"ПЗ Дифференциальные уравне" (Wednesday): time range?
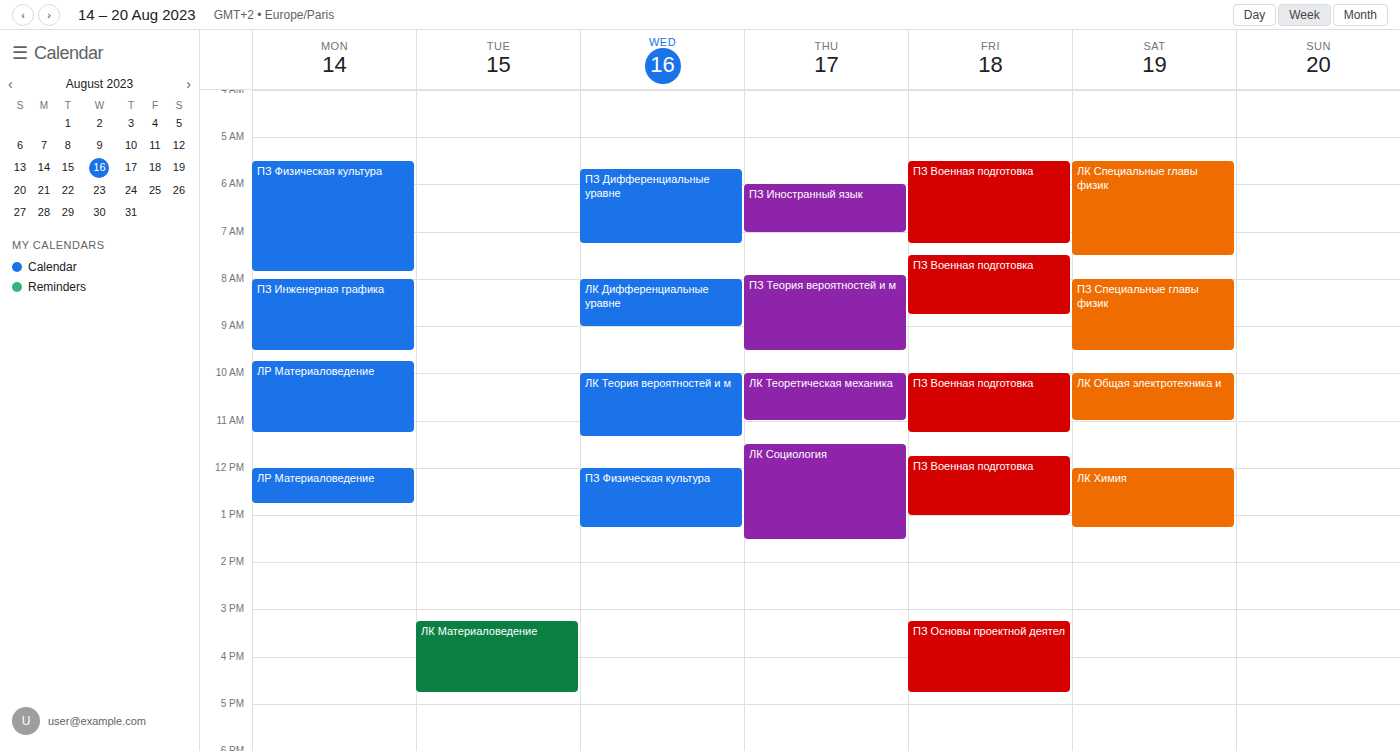
5:40 AM to 7:15 AM